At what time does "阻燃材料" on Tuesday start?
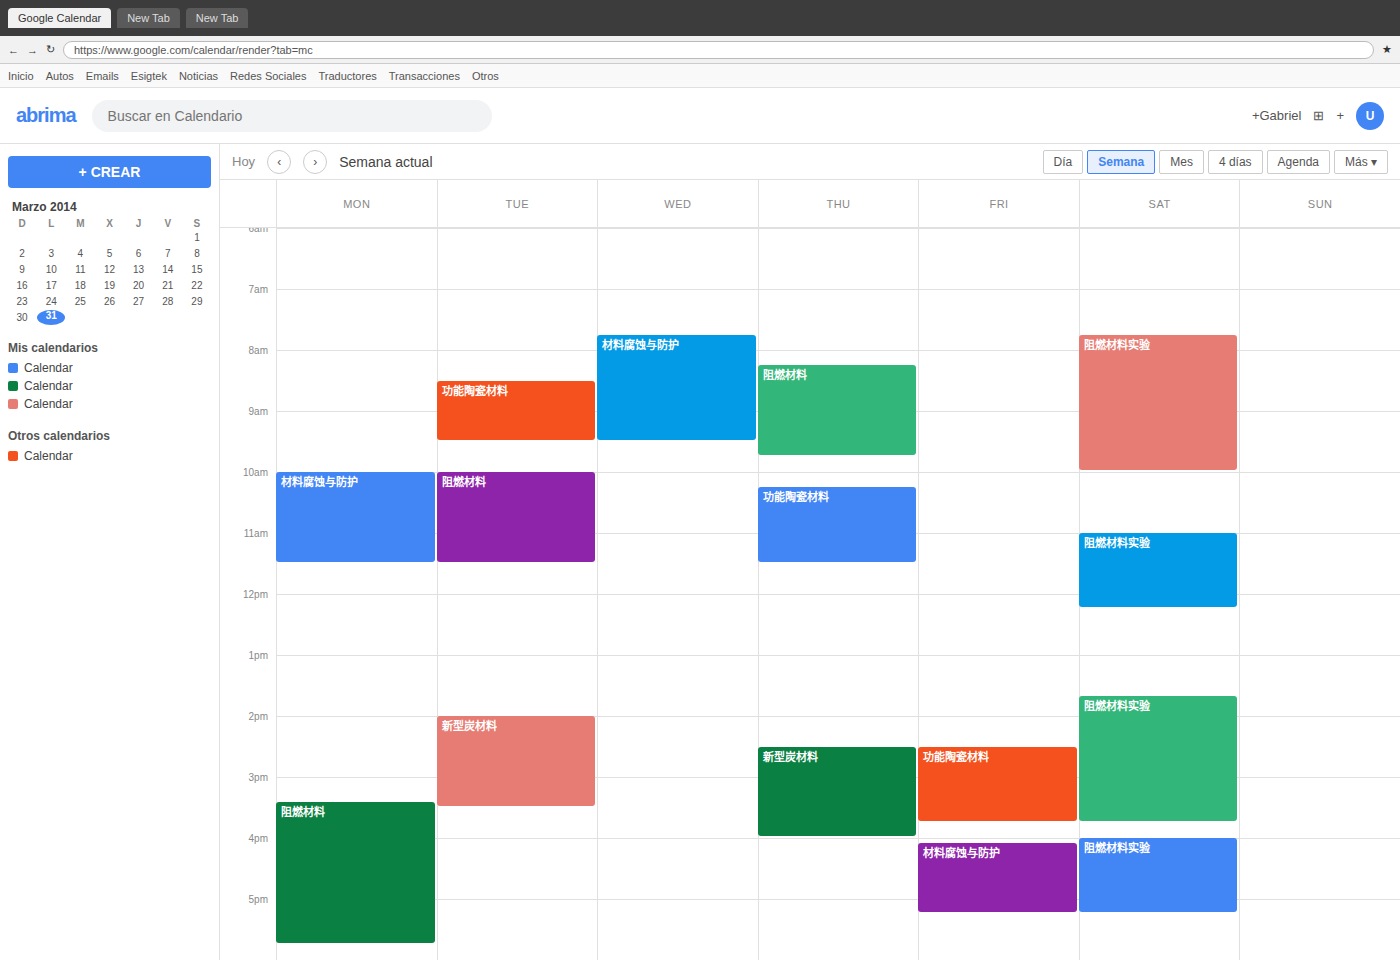
10:00 AM